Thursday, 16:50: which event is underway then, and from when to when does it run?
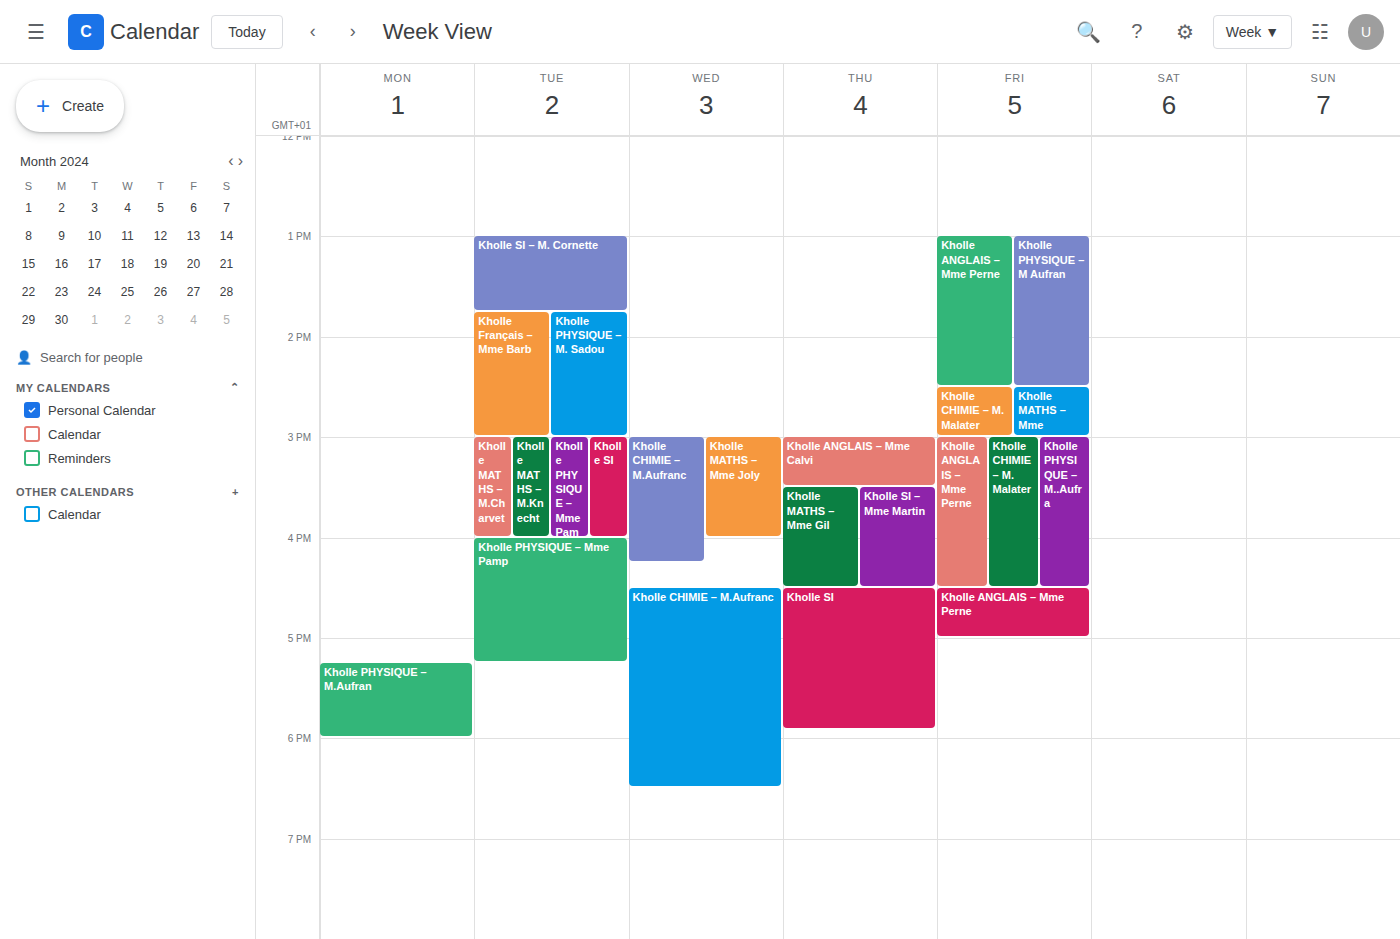
"Kholle SI", 16:30 to 17:55